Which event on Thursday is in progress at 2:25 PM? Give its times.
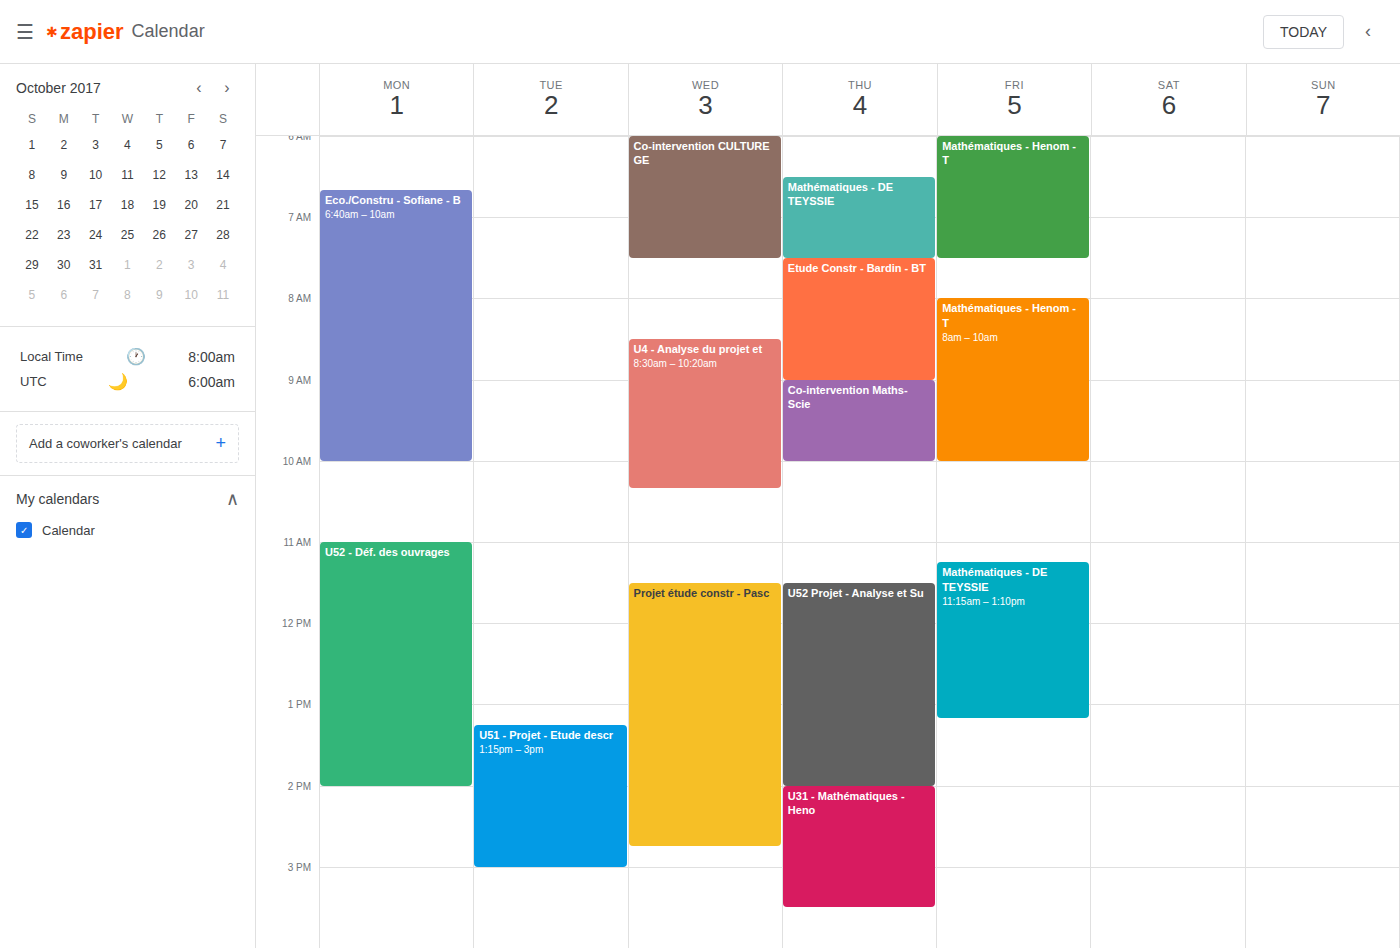
"U31 - Mathématiques - Heno", 2:00 PM to 3:30 PM